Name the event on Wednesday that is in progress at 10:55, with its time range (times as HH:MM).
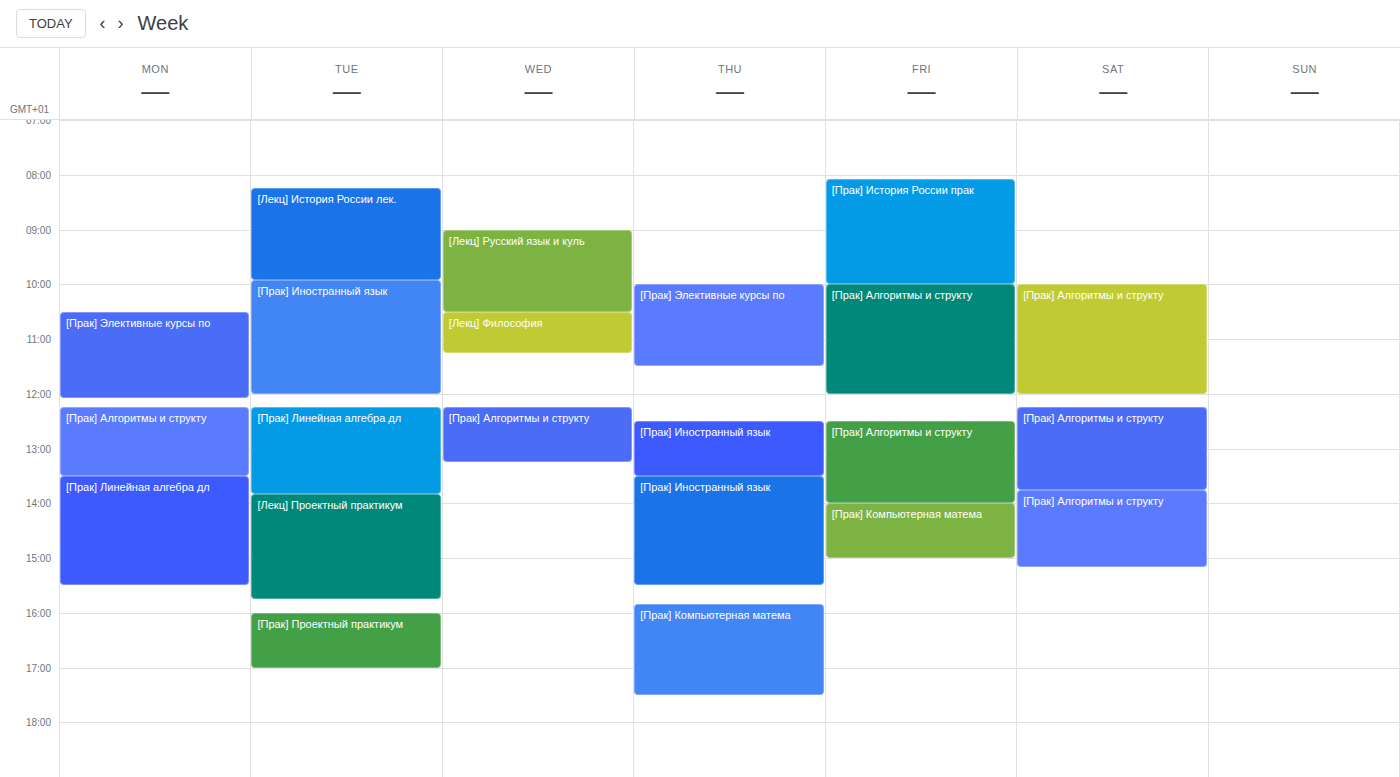
"[Лекц] Философия", 10:30 to 11:15